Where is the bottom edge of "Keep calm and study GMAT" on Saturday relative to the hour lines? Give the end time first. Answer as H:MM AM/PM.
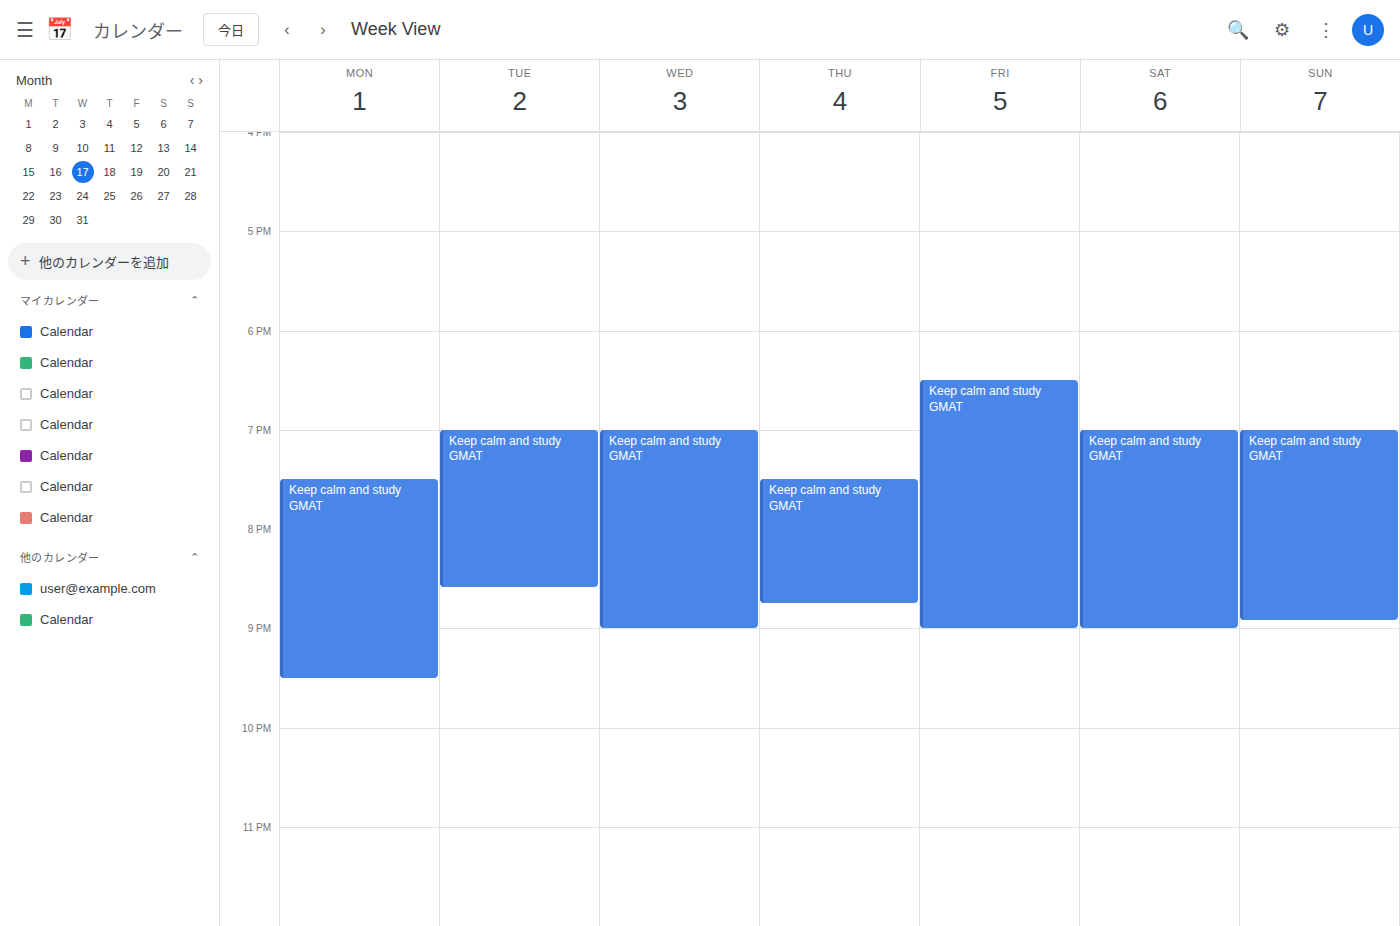
9:00 PM -- exactly on the 9 PM line.